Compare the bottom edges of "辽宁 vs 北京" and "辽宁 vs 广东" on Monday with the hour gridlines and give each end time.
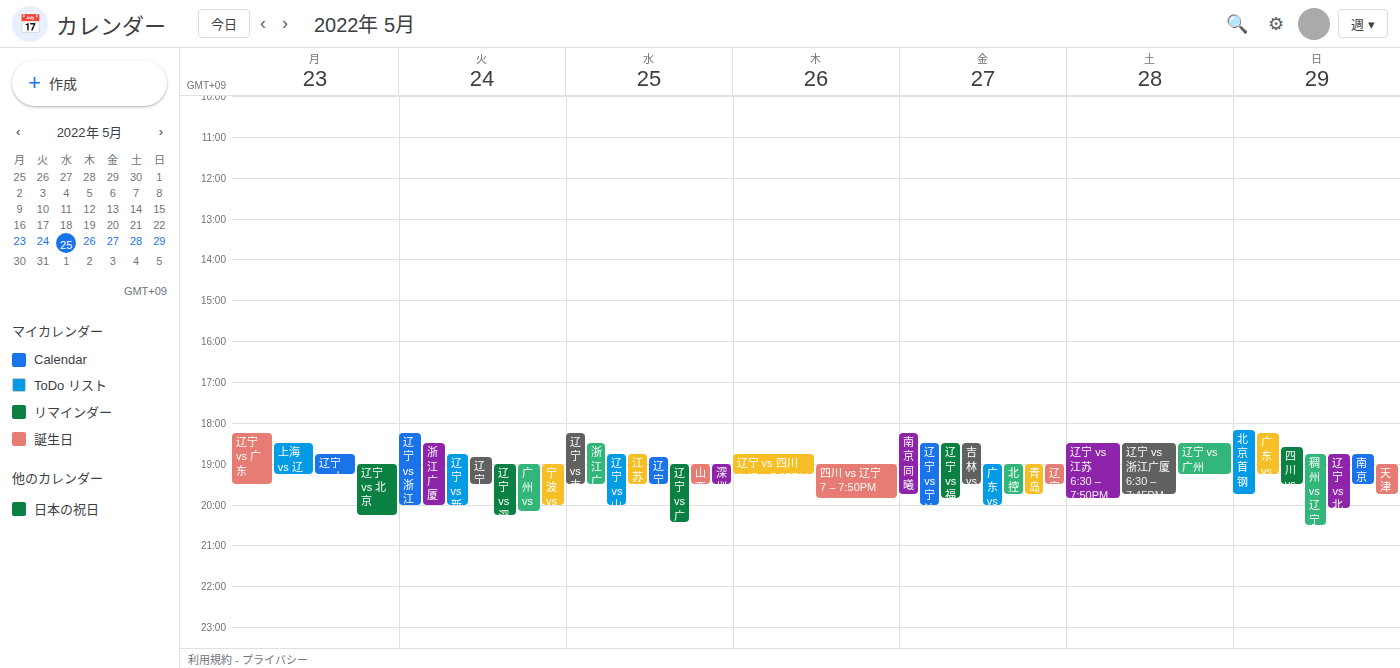
"辽宁 vs 北京": 8:15 PM, neither: a quarter of the way from the 8 PM line to the 9 PM line. "辽宁 vs 广东": 7:30 PM, halfway between the 7 PM and 8 PM lines.